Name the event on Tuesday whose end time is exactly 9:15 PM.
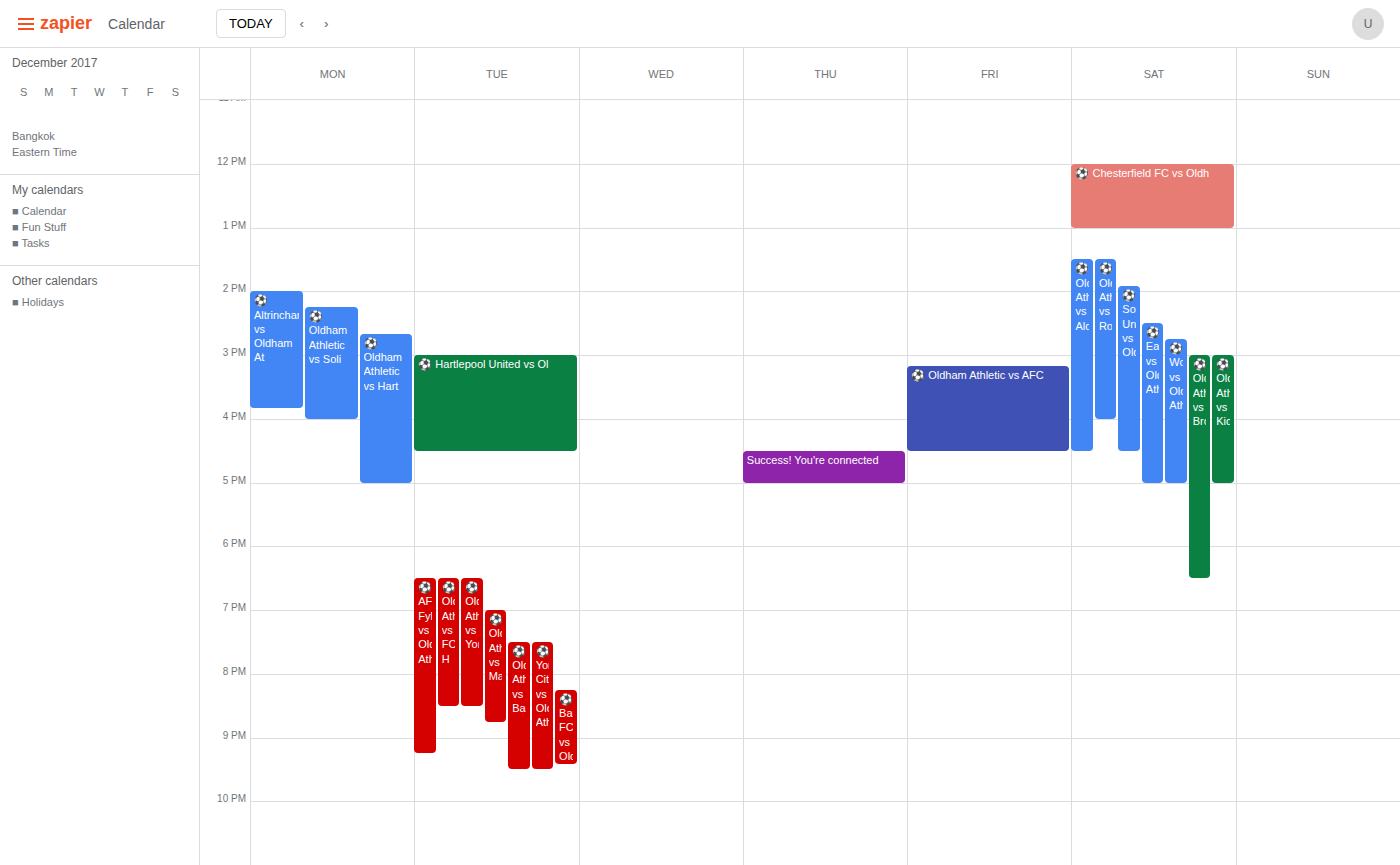
"⚽️ AFC Fylde vs Oldham Ath"